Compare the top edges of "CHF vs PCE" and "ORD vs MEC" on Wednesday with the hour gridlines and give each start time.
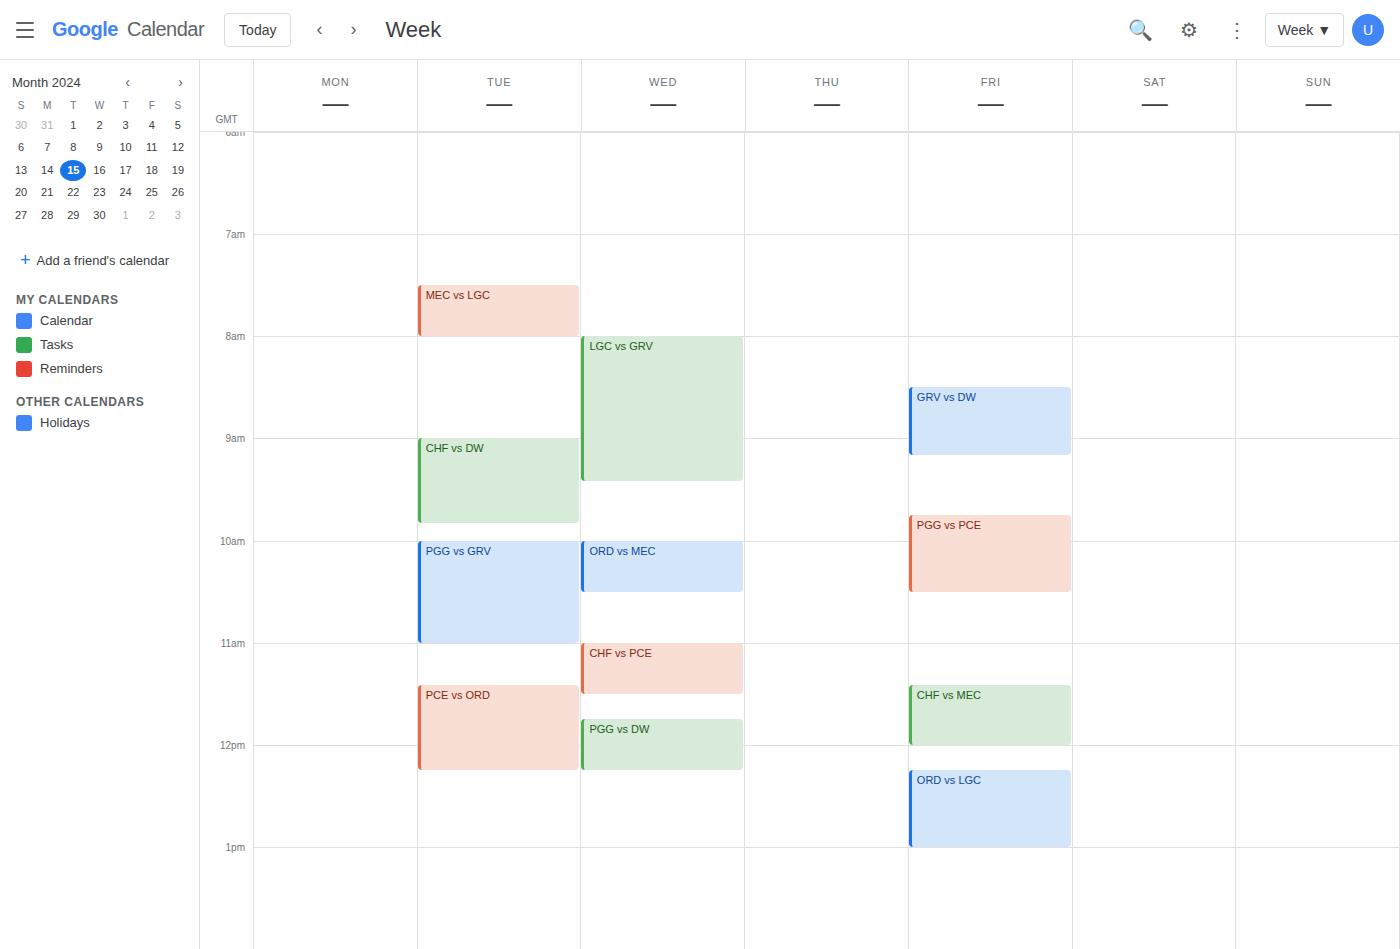
"CHF vs PCE": 11:00 AM, exactly on the 11 AM line. "ORD vs MEC": 10:00 AM, exactly on the 10 AM line.